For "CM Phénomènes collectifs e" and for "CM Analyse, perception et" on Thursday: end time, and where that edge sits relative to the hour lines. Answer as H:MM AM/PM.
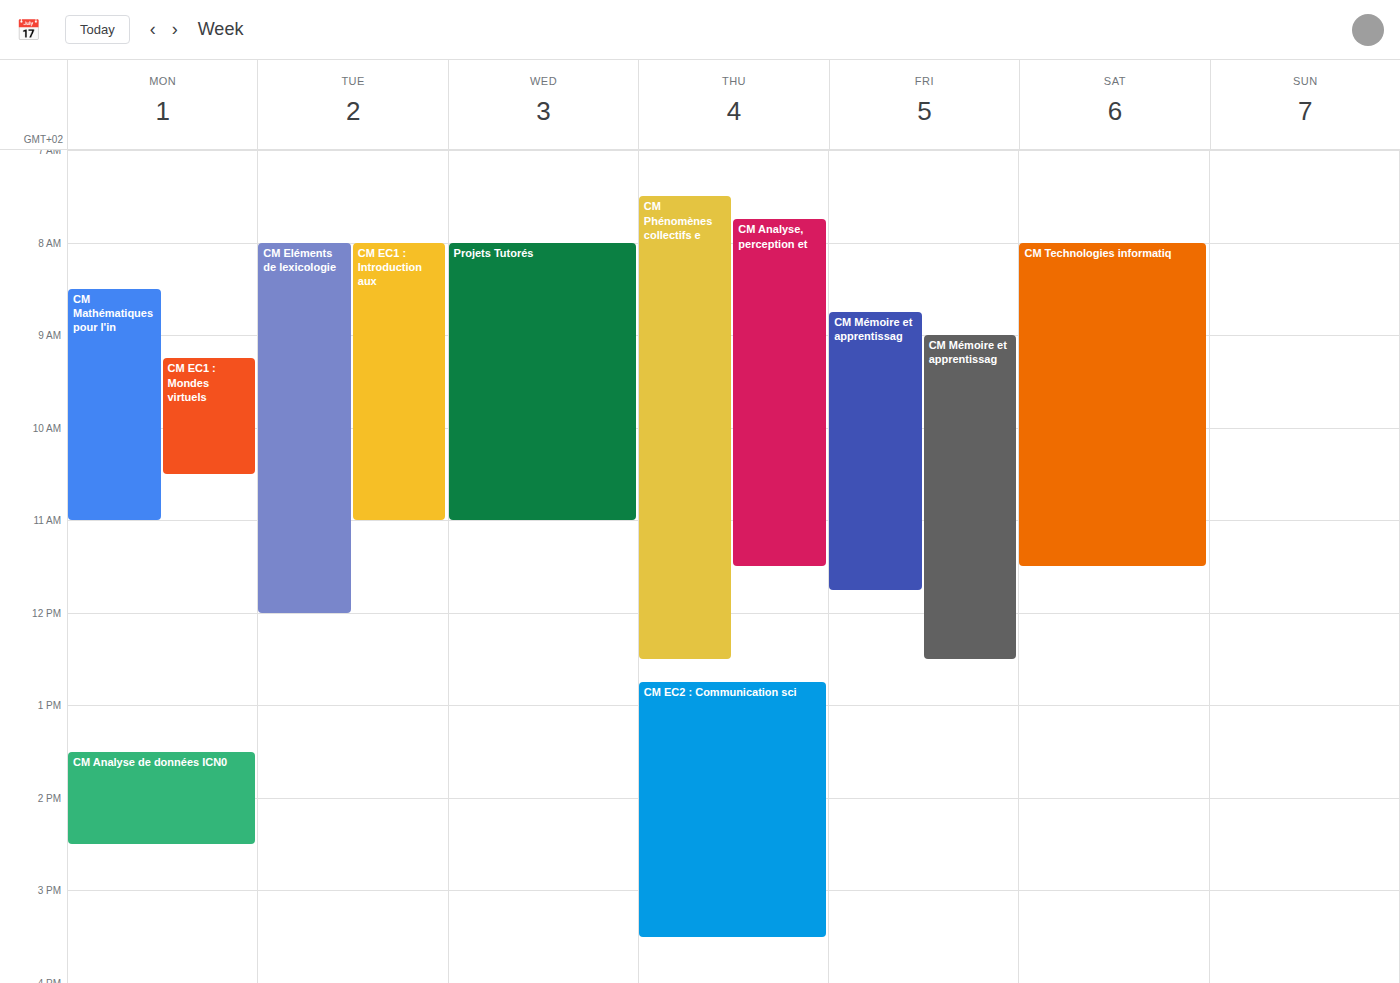
"CM Phénomènes collectifs e": 12:30 PM, halfway between the 12 PM and 1 PM lines. "CM Analyse, perception et": 11:30 AM, halfway between the 11 AM and 12 PM lines.